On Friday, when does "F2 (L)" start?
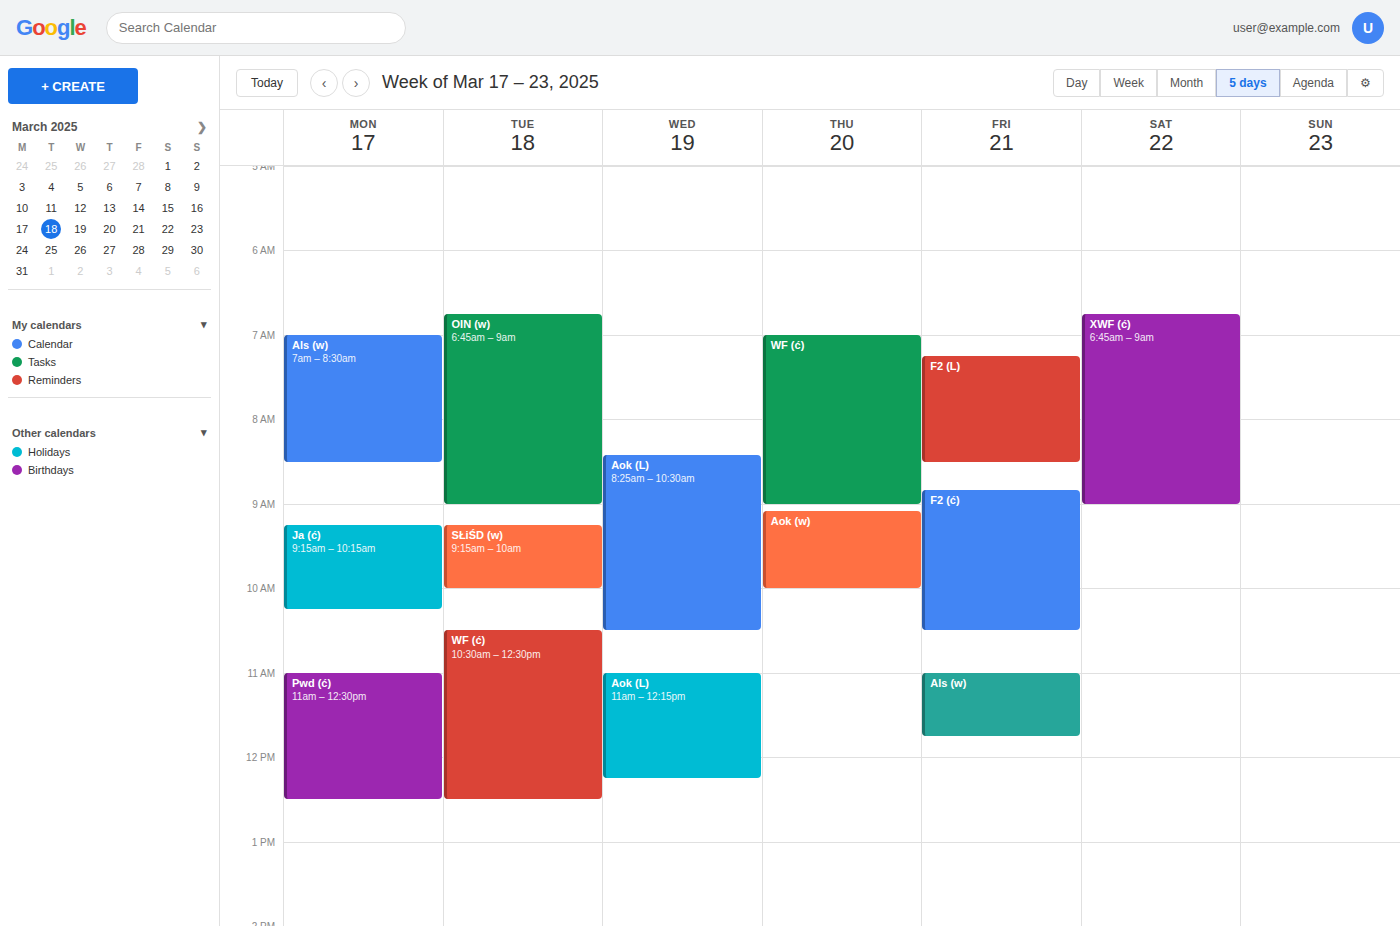
7:15 AM